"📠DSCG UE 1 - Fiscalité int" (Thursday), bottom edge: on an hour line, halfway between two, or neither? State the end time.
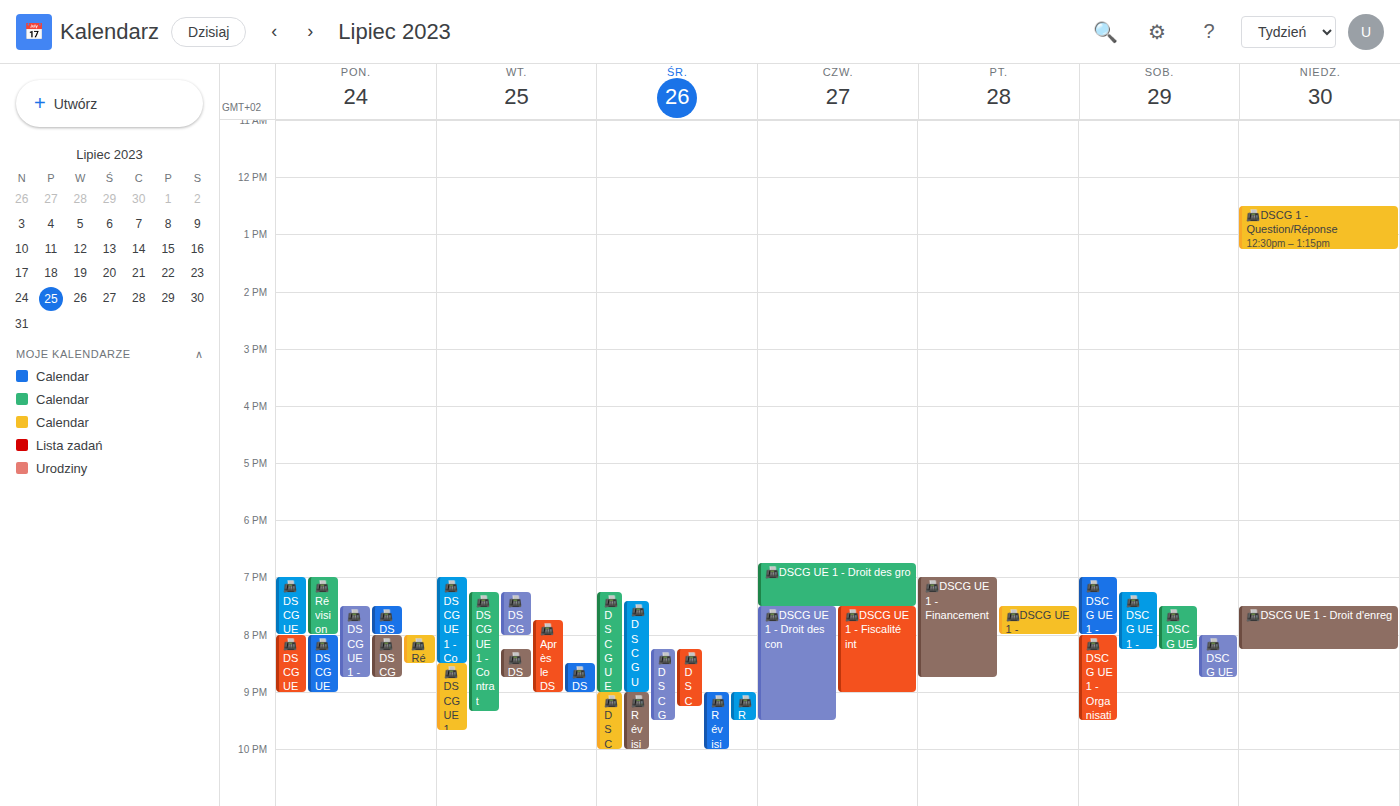
9:00 PM -- exactly on the 9 PM line.